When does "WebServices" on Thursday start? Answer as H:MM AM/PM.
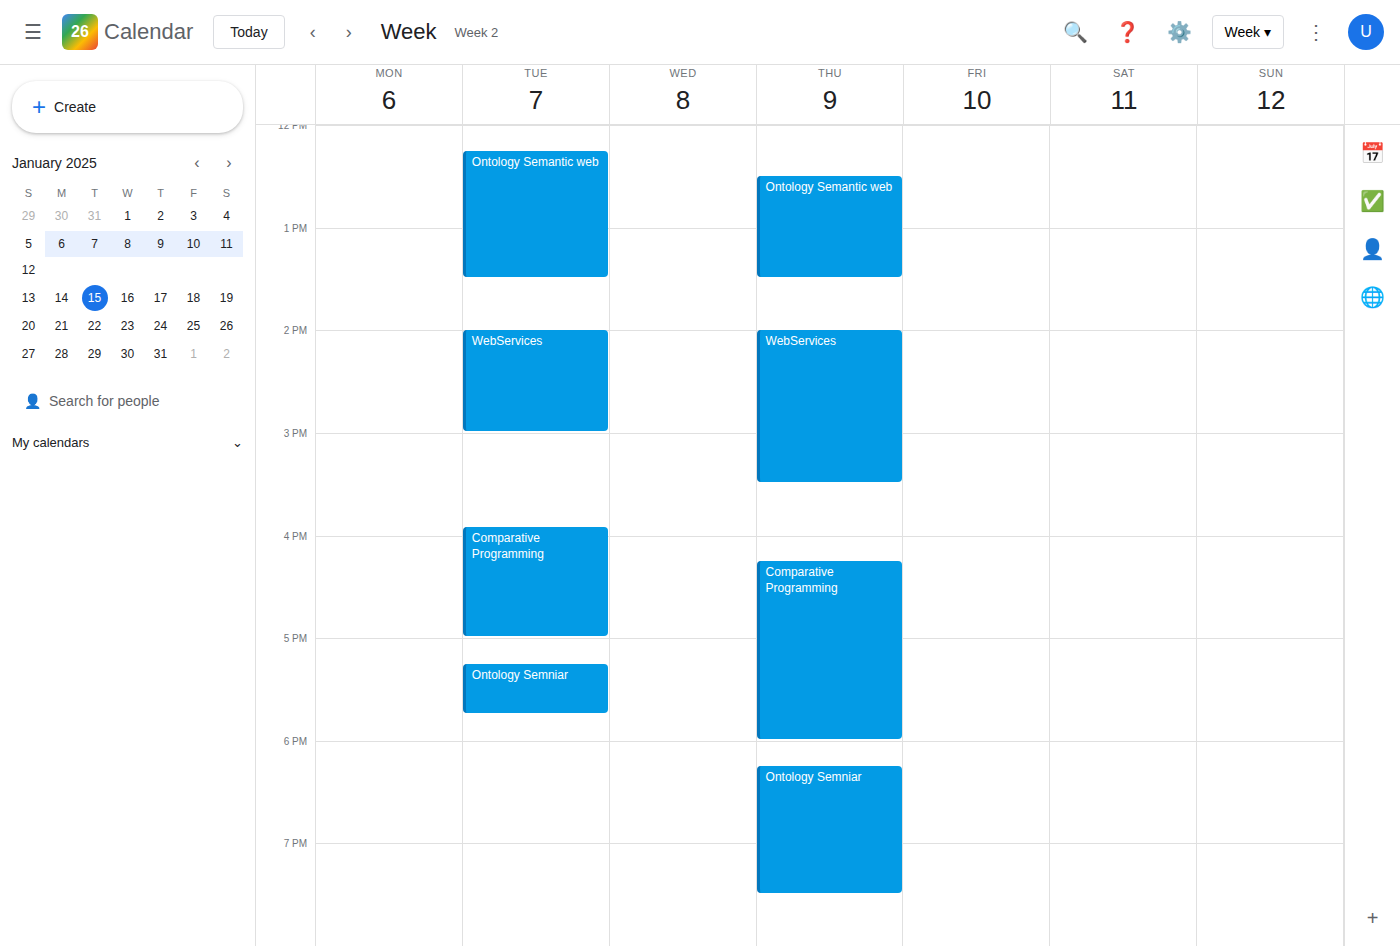
2:00 PM